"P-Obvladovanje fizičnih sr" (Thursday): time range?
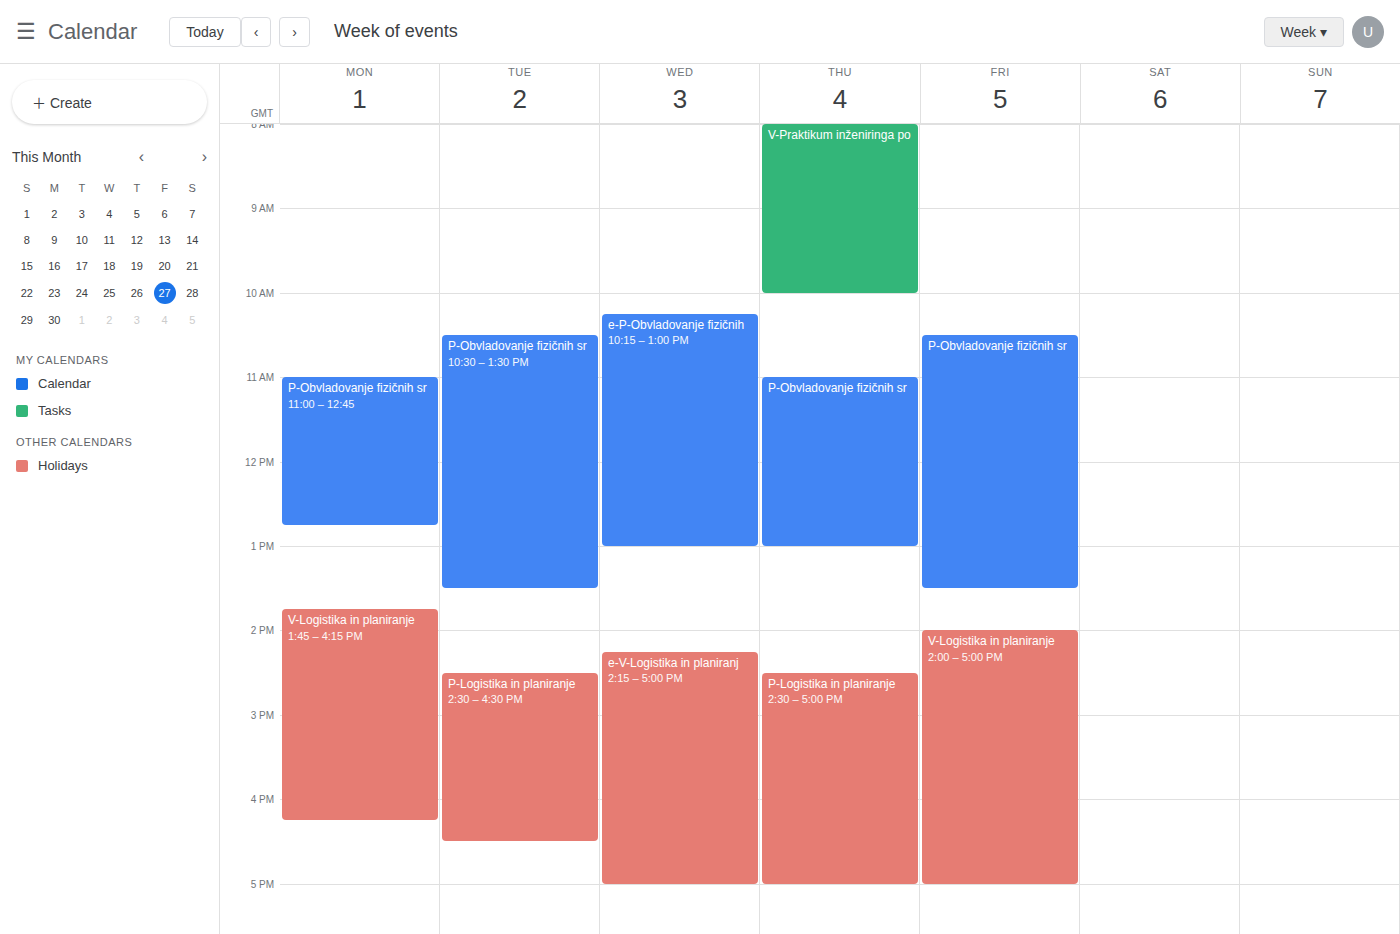
11:00 AM to 1:00 PM